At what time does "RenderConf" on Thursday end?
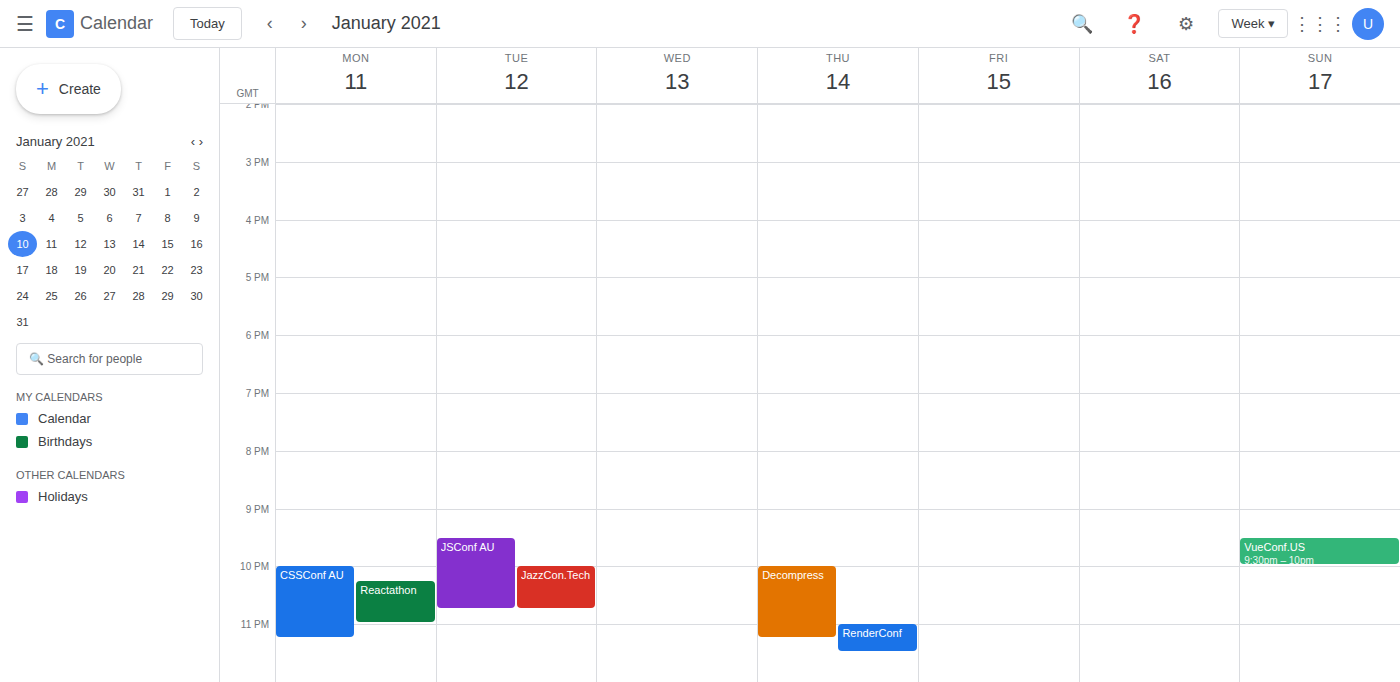
23:30